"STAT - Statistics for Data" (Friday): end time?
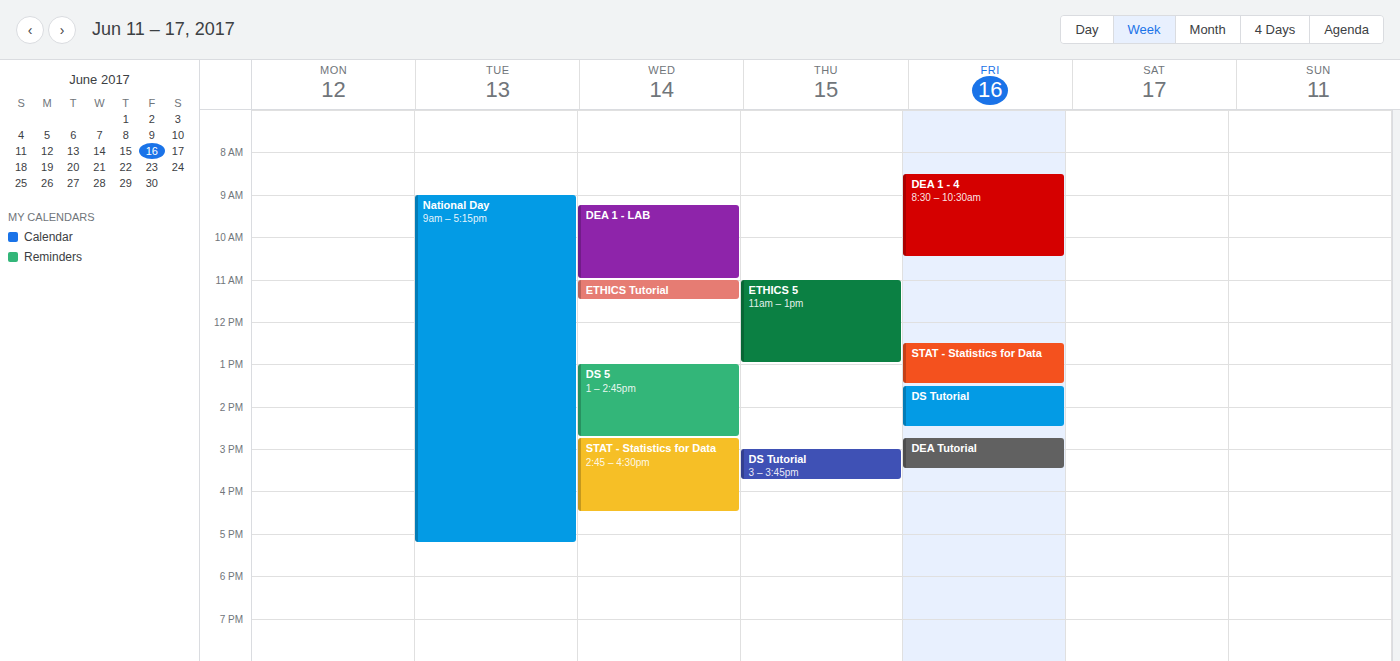
1:30 PM